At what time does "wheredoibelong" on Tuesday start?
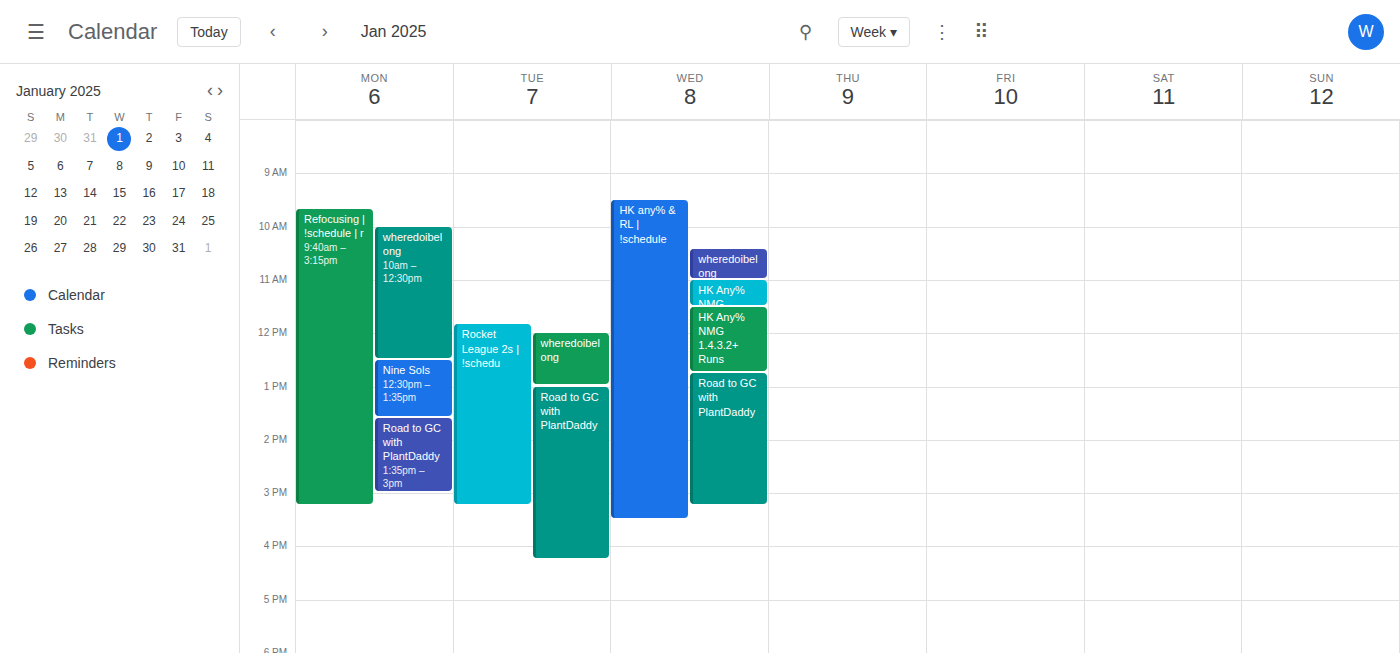
12:00 PM